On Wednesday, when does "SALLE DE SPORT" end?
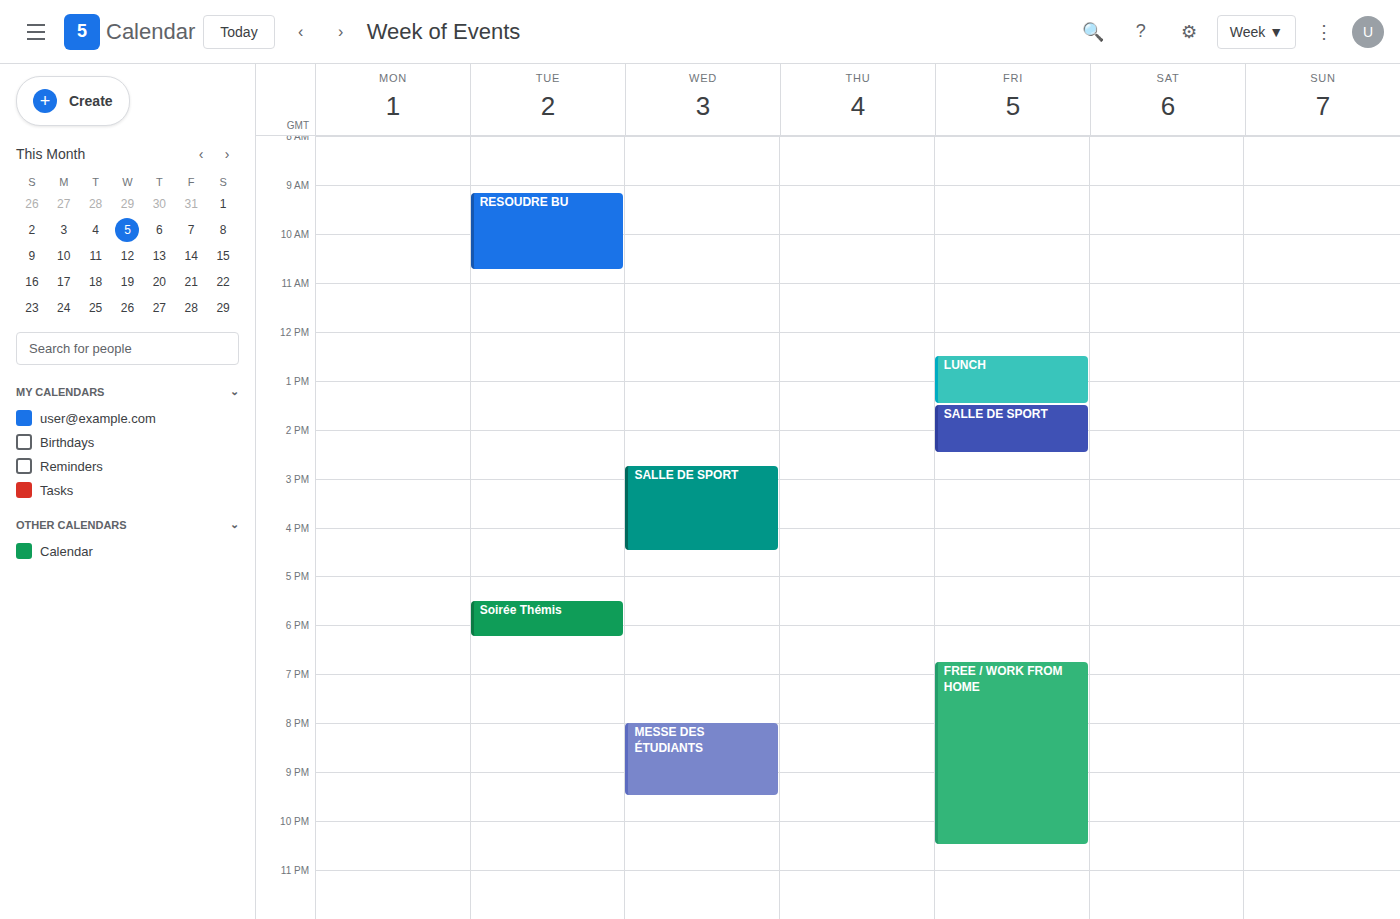
16:30